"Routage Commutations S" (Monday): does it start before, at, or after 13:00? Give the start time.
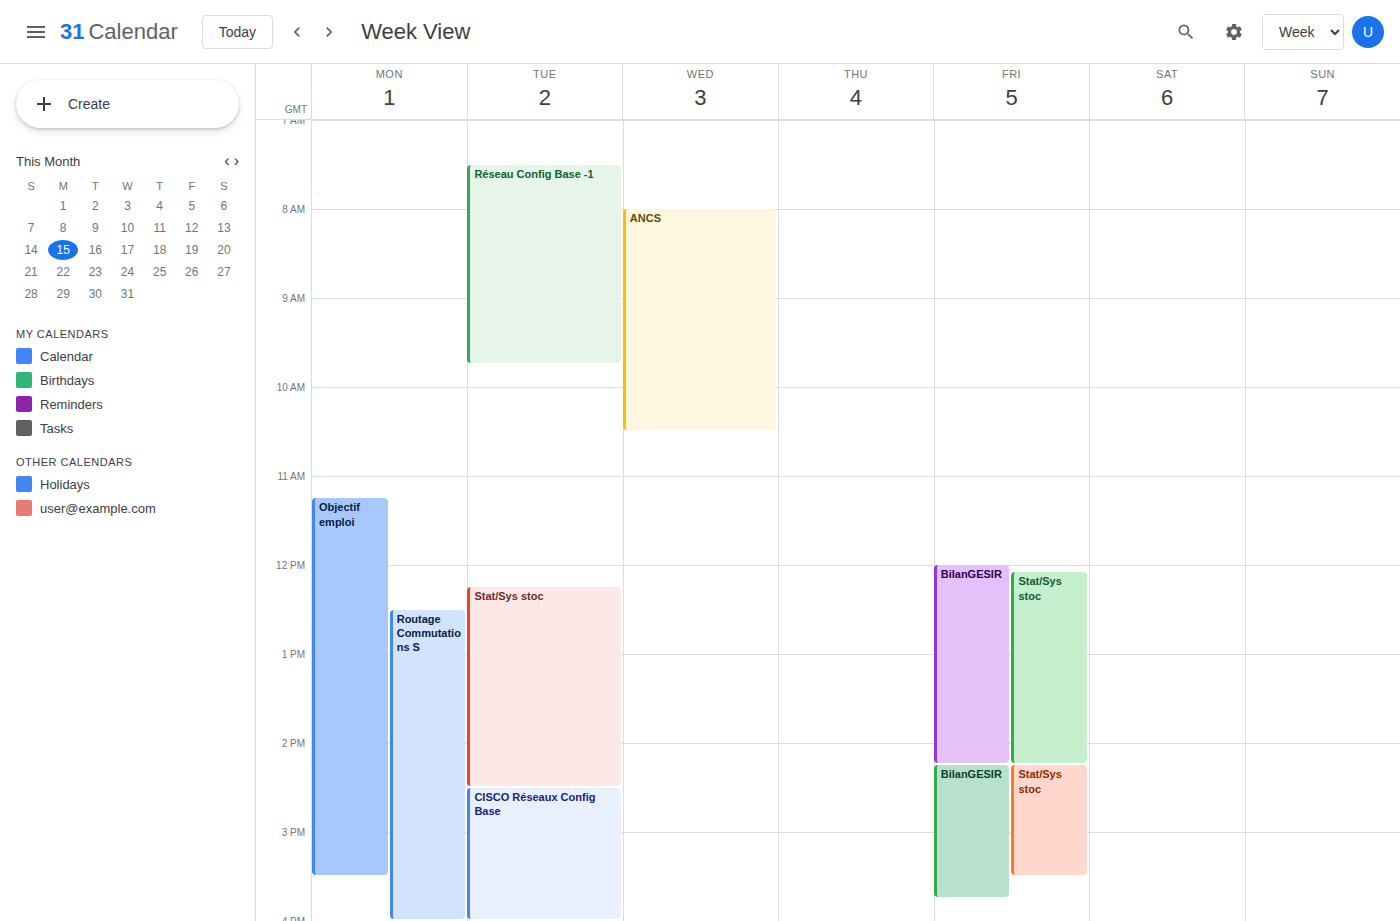
12:30 -- before 13:00, 30 minutes above the 13:00 line.